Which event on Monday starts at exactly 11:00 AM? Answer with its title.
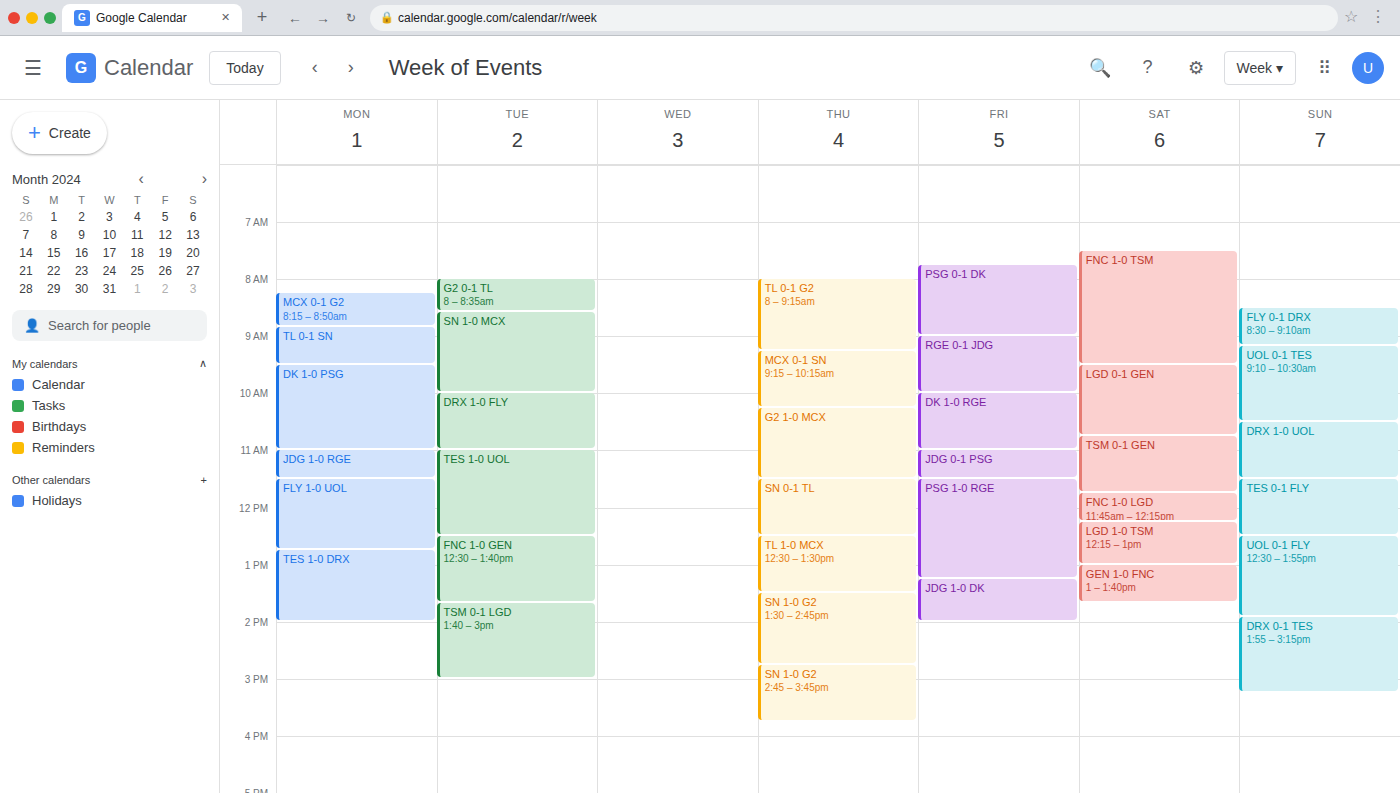
"JDG 1-0 RGE"